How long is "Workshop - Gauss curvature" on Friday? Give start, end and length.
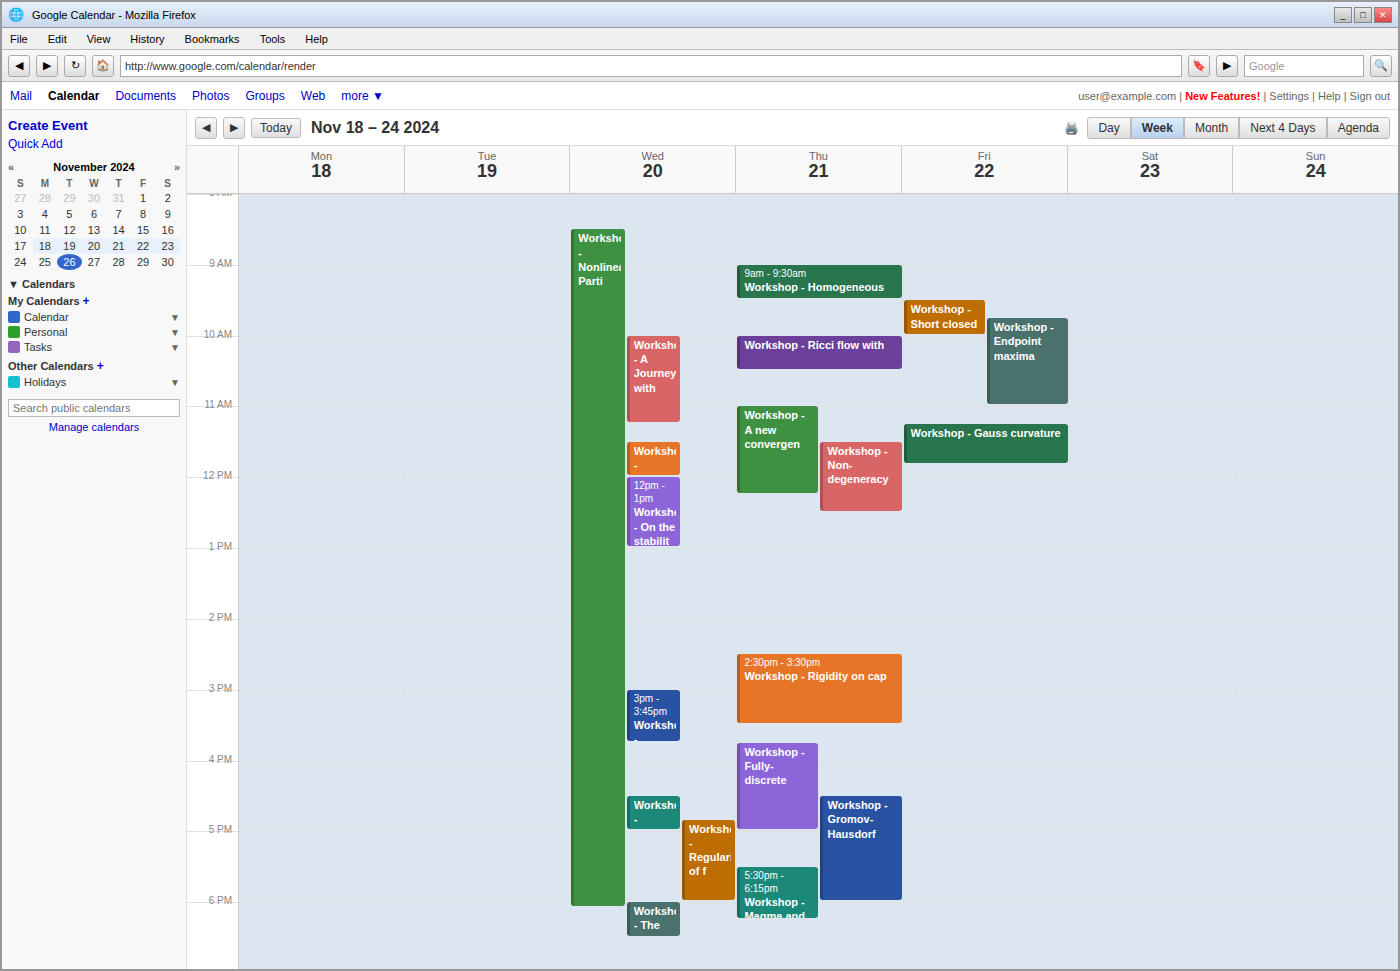
11:15 AM to 11:50 AM, 35 minutes